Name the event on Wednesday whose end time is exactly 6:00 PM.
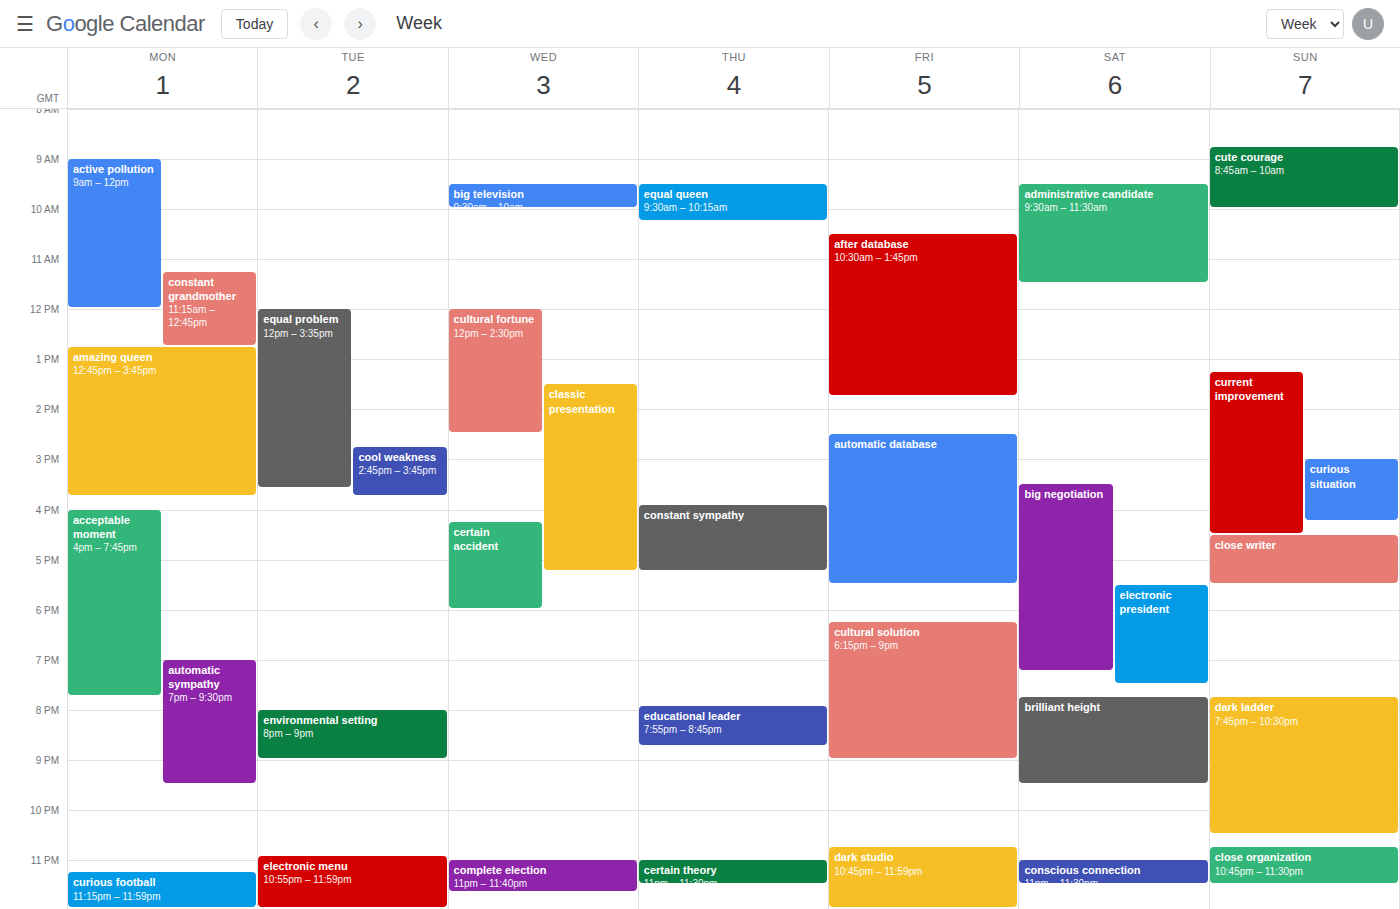
"certain accident"